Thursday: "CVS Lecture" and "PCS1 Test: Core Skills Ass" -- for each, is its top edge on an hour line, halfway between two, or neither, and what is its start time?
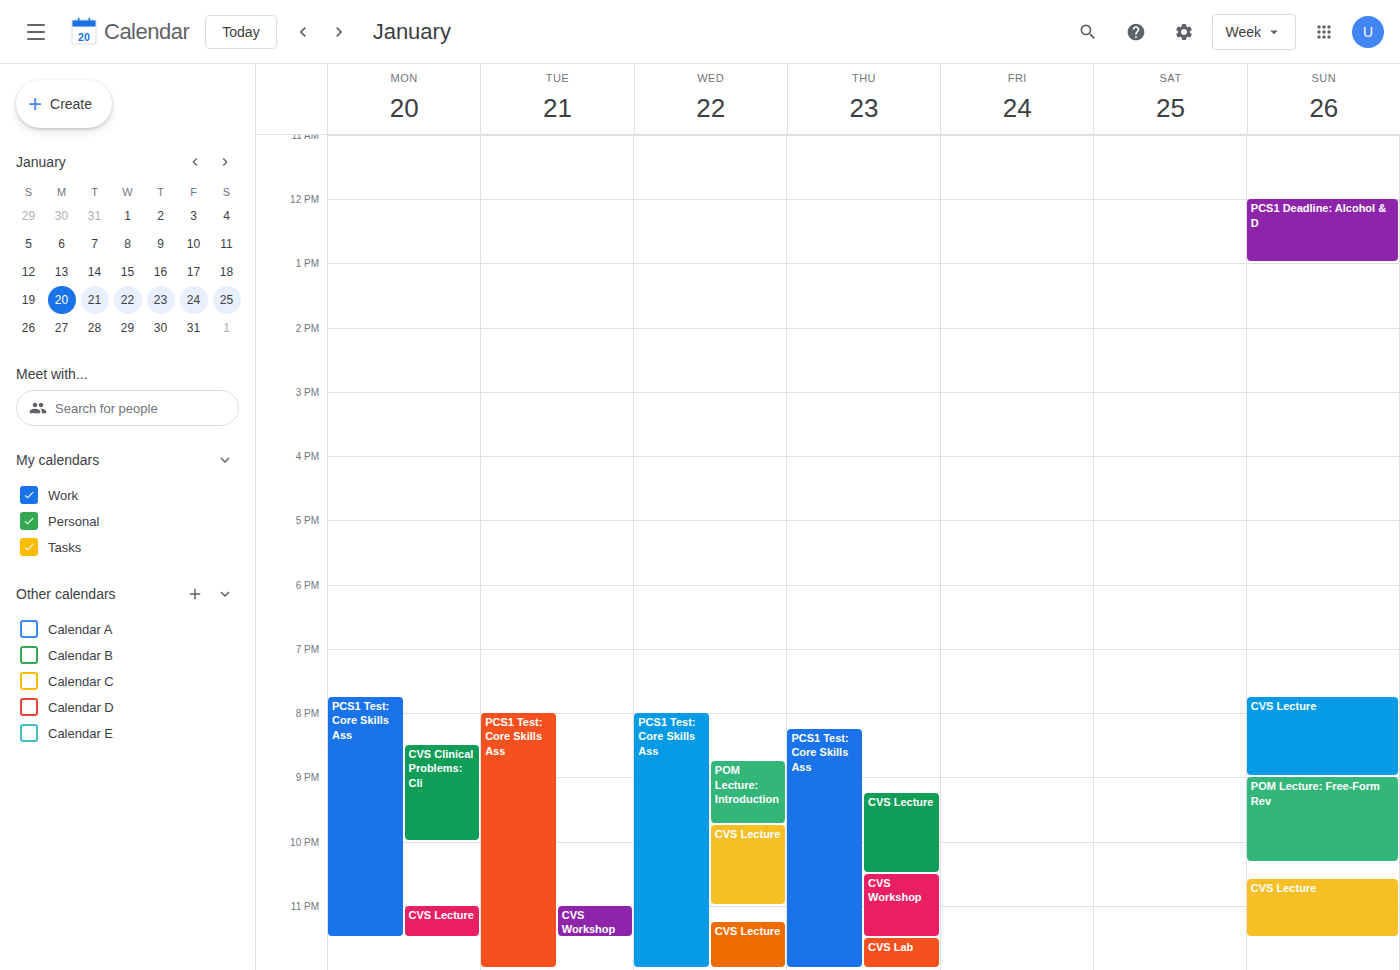
"CVS Lecture": 9:15 PM, neither: a quarter of the way from the 9 PM line to the 10 PM line. "PCS1 Test: Core Skills Ass": 8:15 PM, neither: a quarter of the way from the 8 PM line to the 9 PM line.